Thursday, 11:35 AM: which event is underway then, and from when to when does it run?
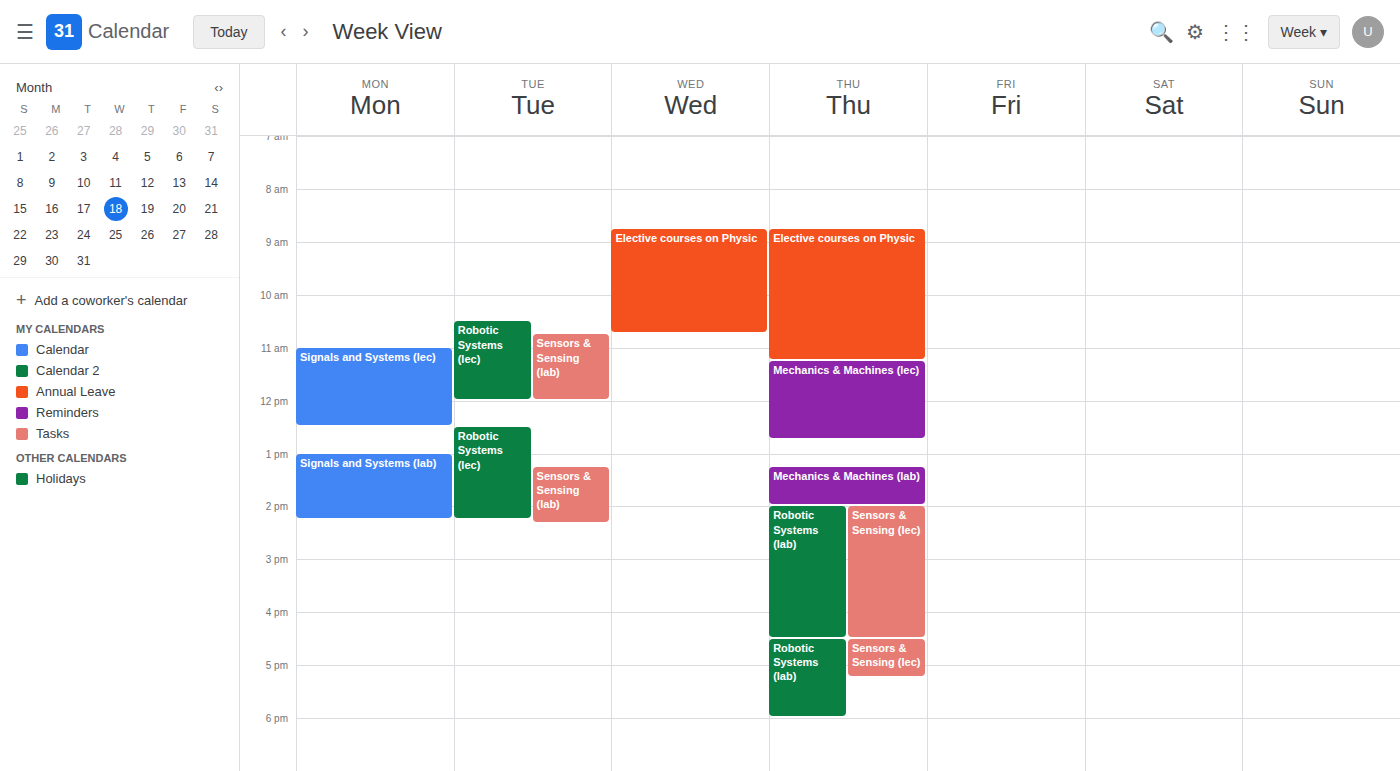
"Mechanics & Machines (lec)", 11:15 AM to 12:45 PM